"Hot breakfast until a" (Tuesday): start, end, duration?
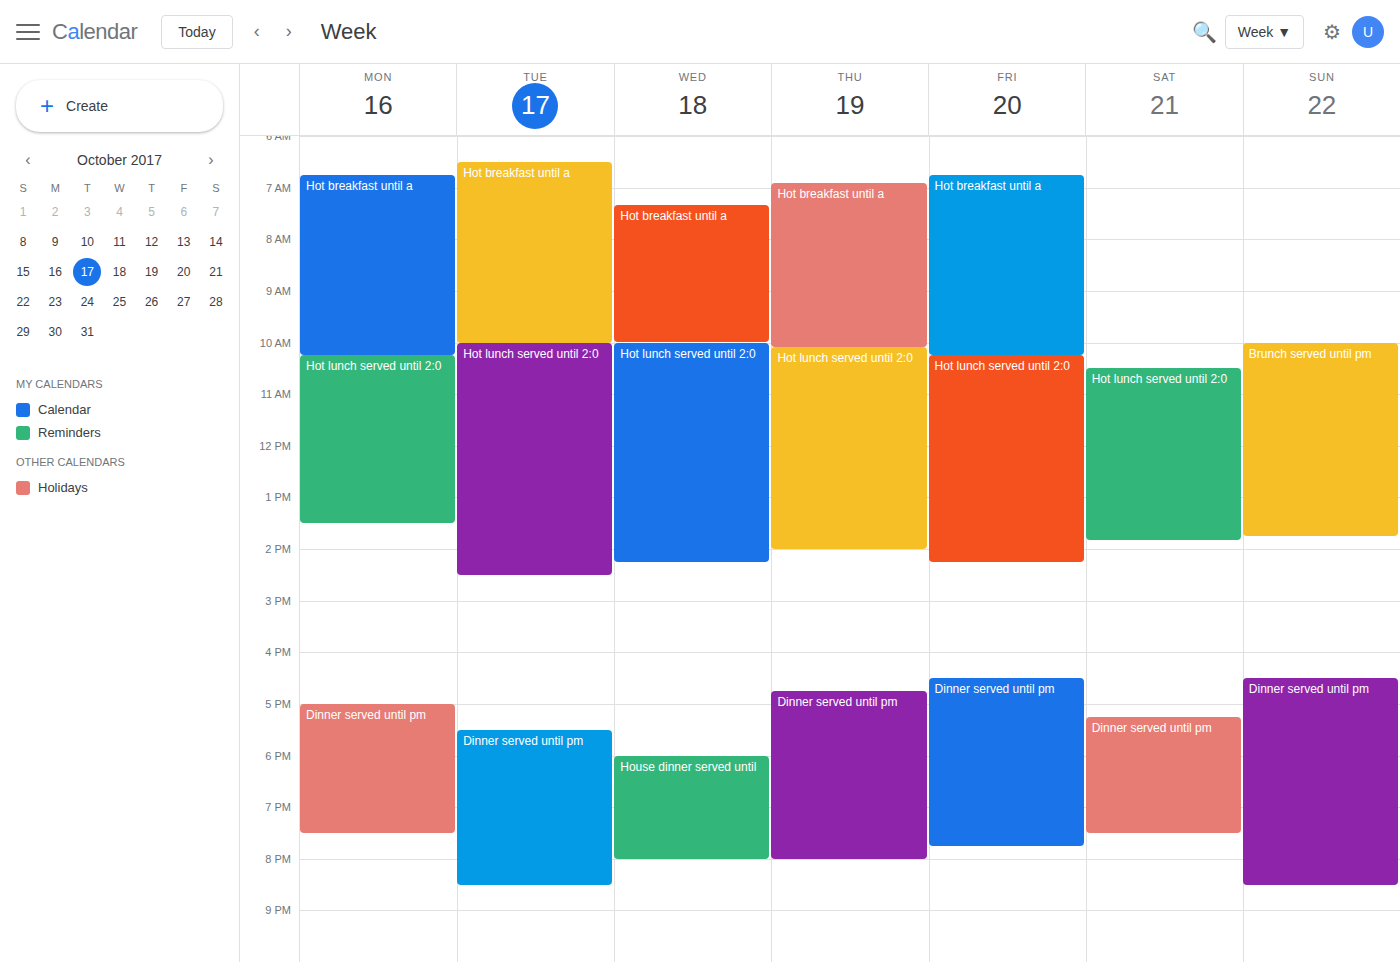
06:30 to 10:00, 3 hours 30 minutes